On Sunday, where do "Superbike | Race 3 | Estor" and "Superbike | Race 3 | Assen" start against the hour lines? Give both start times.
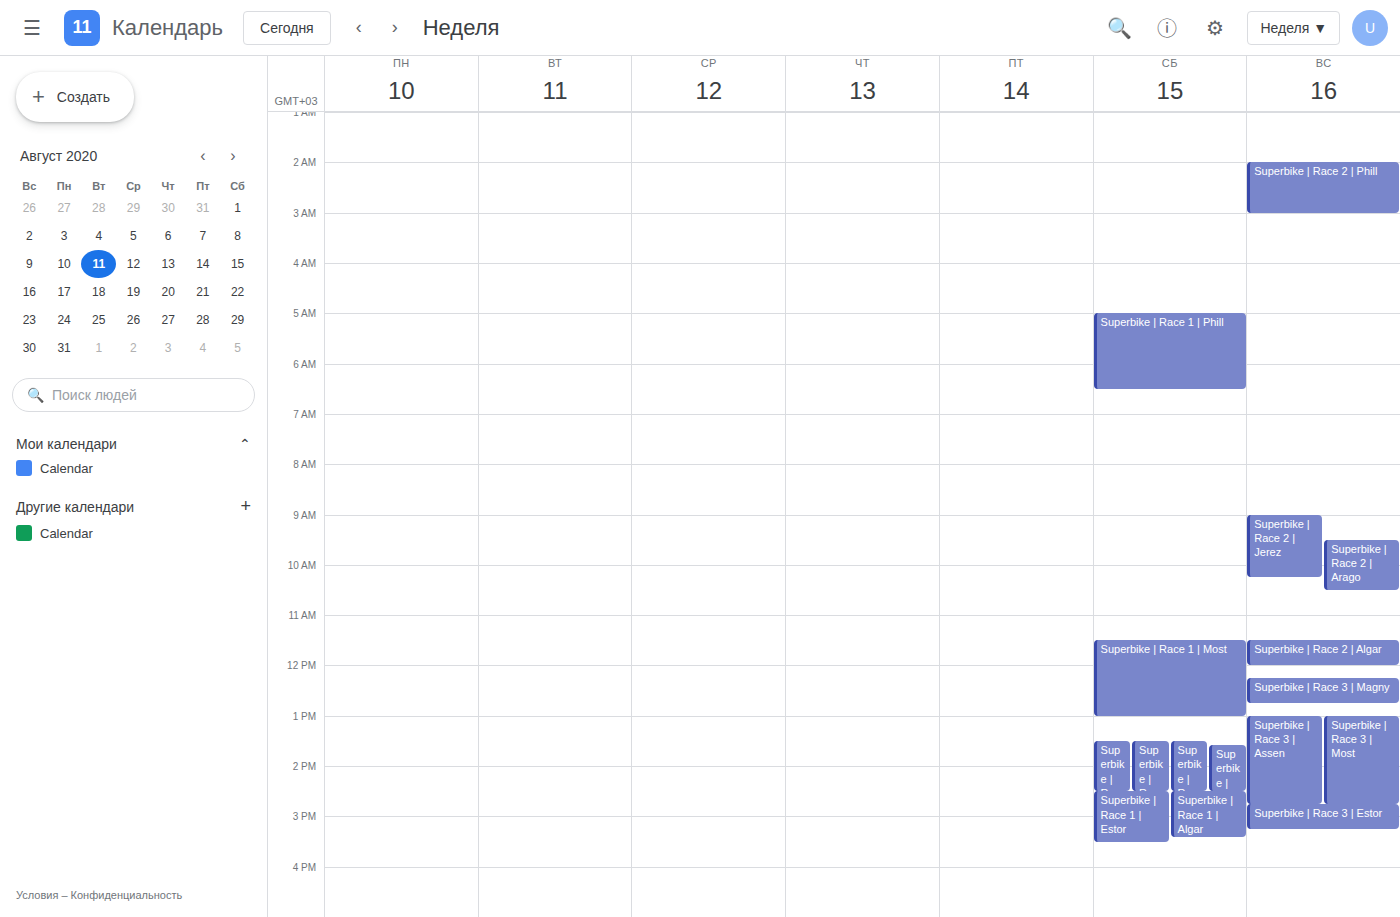
"Superbike | Race 3 | Estor": 2:45 PM, neither: three quarters of the way from the 2 PM line to the 3 PM line. "Superbike | Race 3 | Assen": 1:00 PM, exactly on the 1 PM line.